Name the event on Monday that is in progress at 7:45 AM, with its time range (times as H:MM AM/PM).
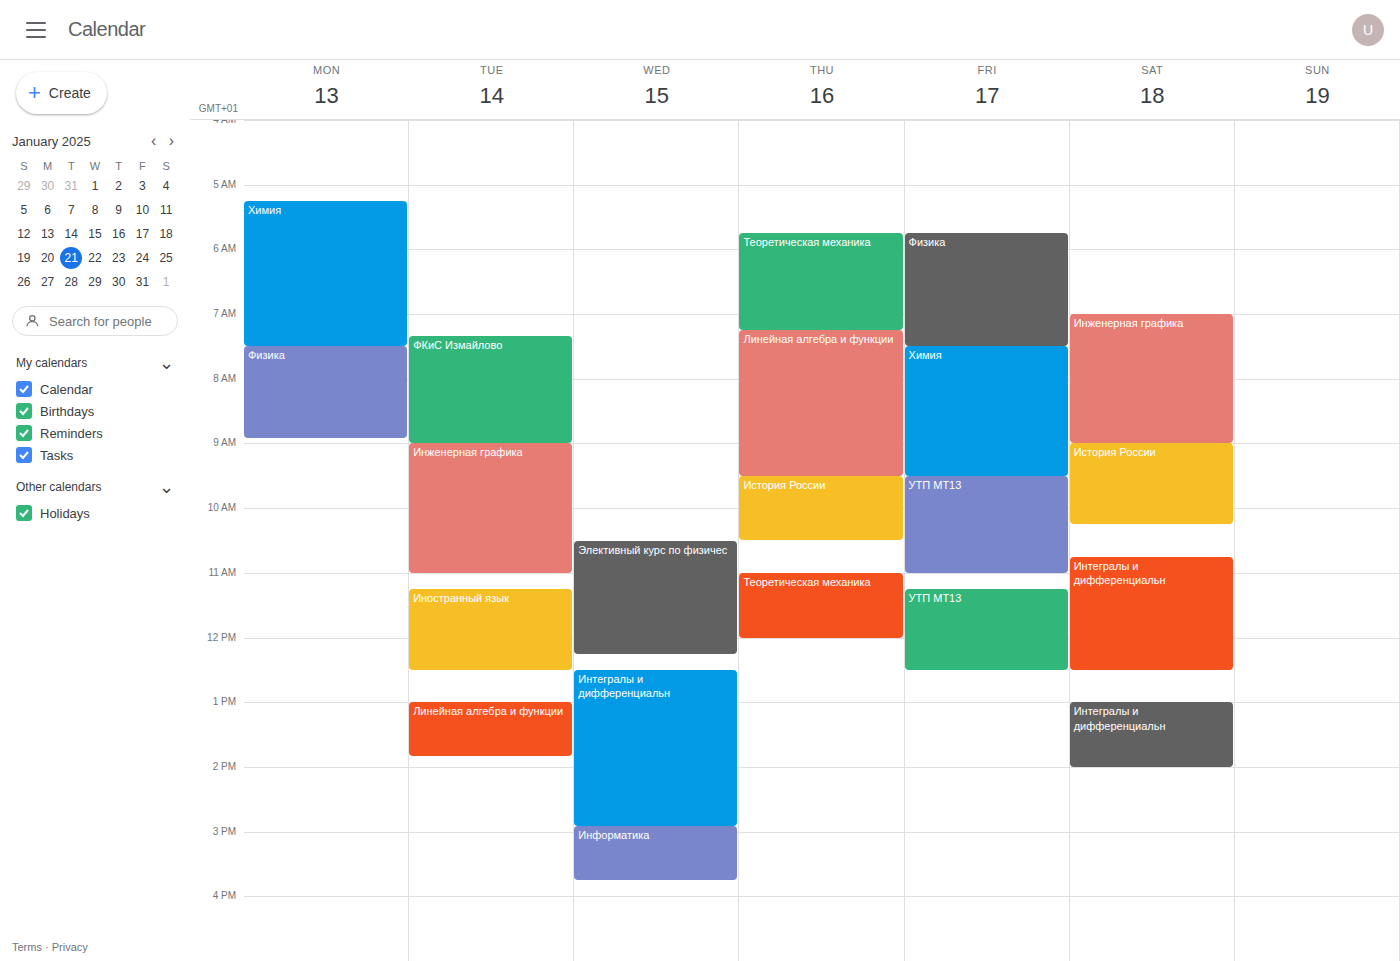
"Физика", 7:30 AM to 8:55 AM